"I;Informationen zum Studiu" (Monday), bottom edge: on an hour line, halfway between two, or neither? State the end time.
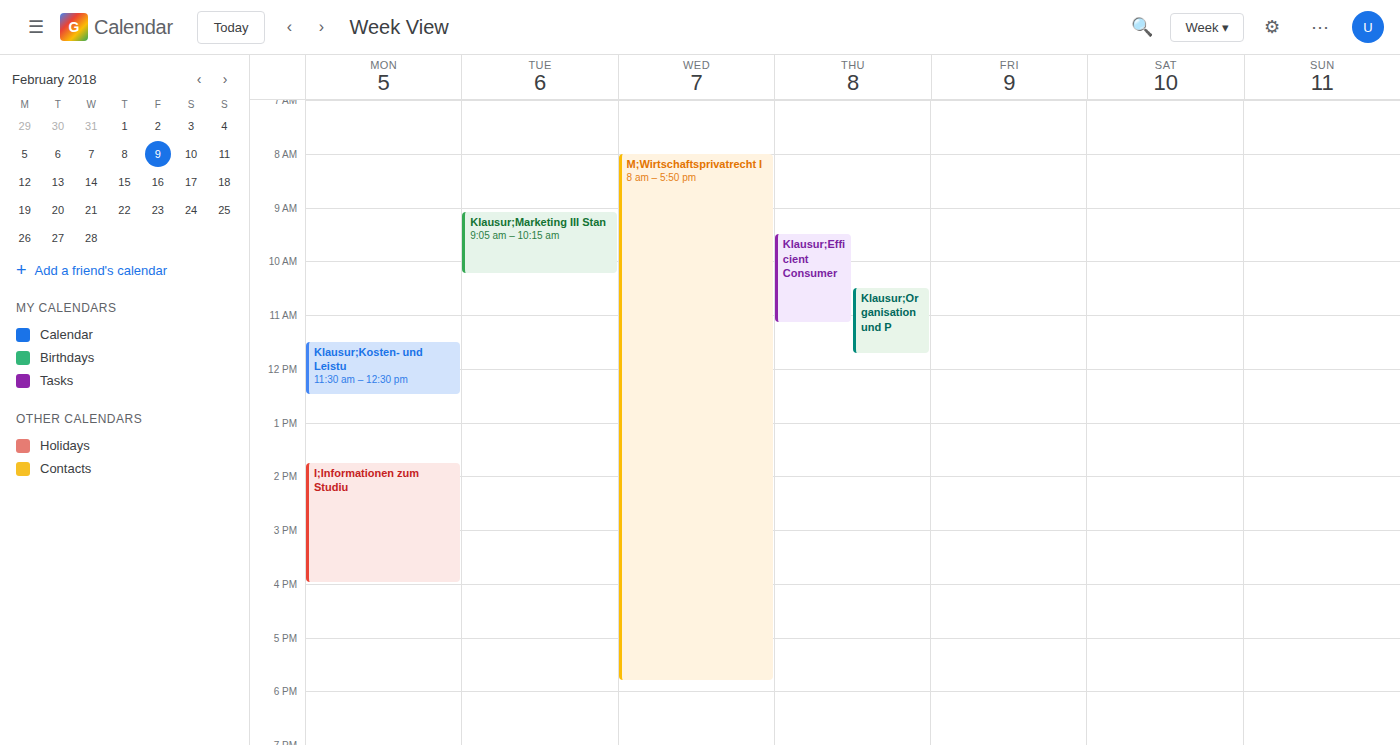
4:00 PM -- exactly on the 4 PM line.